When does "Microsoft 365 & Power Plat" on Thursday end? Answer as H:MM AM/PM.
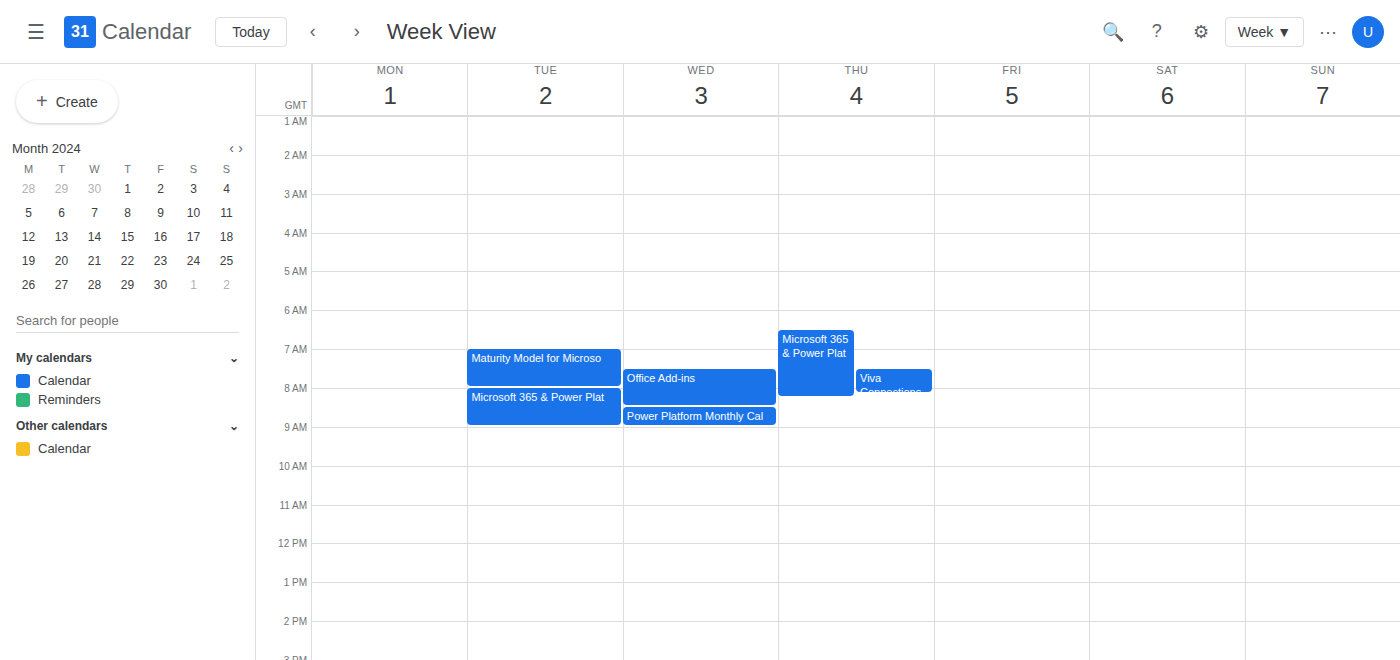
8:15 AM